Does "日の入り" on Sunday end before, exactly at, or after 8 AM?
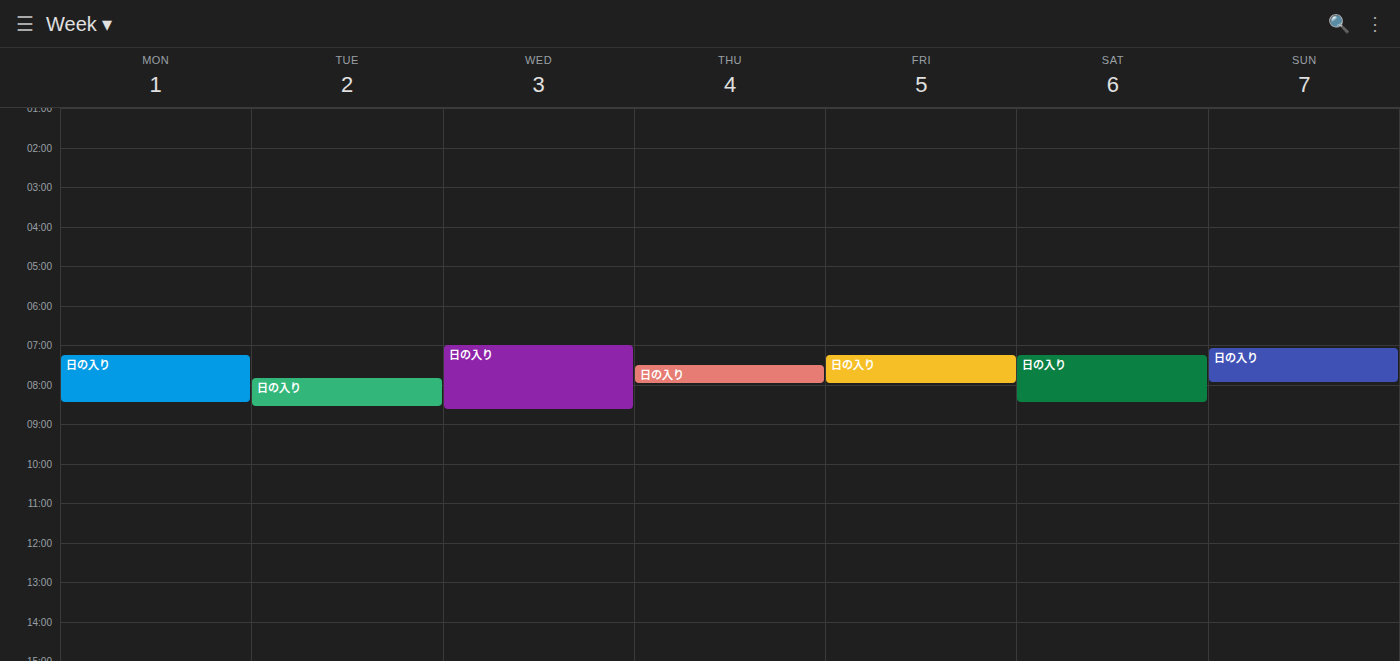
8:00 AM -- exactly at 8 AM, on the 8 AM line.